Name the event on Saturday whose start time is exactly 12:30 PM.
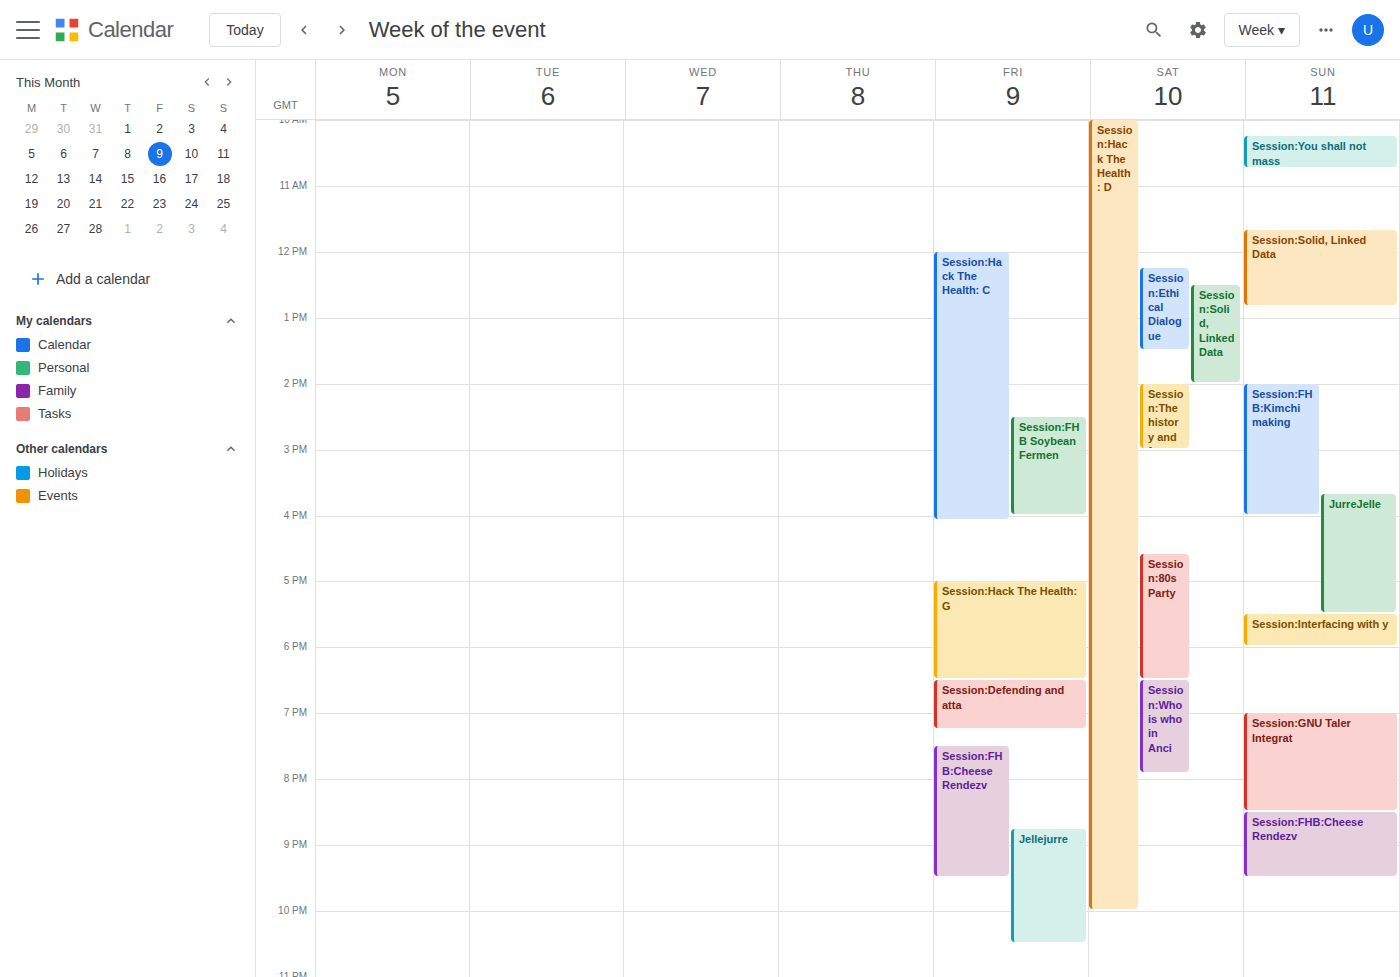
"Session:Solid, Linked Data"